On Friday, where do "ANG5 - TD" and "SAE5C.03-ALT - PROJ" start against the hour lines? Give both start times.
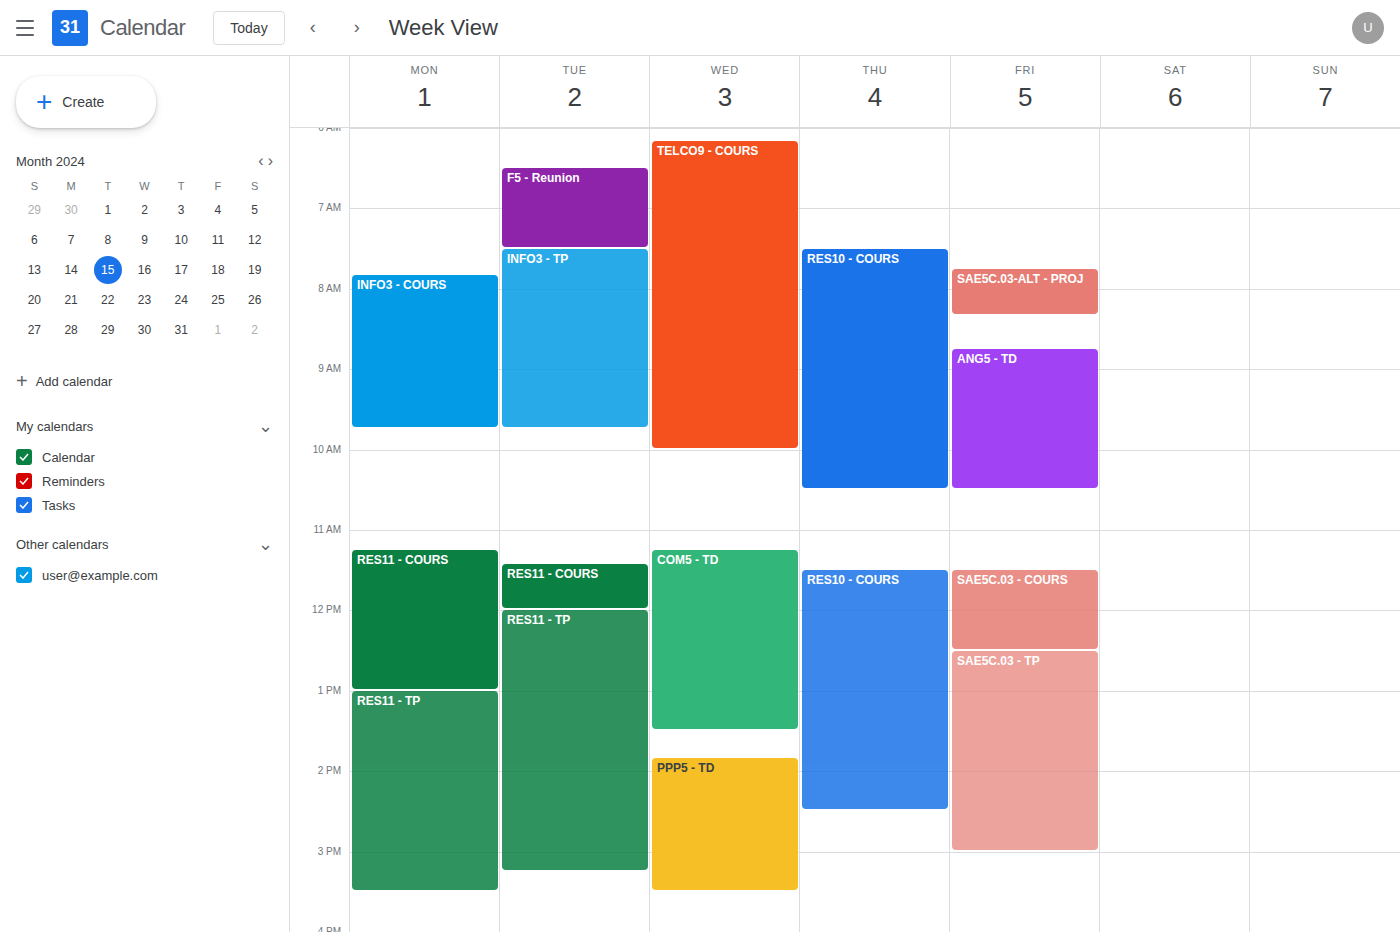
"ANG5 - TD": 8:45 AM, neither: three quarters of the way from the 8 AM line to the 9 AM line. "SAE5C.03-ALT - PROJ": 7:45 AM, neither: three quarters of the way from the 7 AM line to the 8 AM line.